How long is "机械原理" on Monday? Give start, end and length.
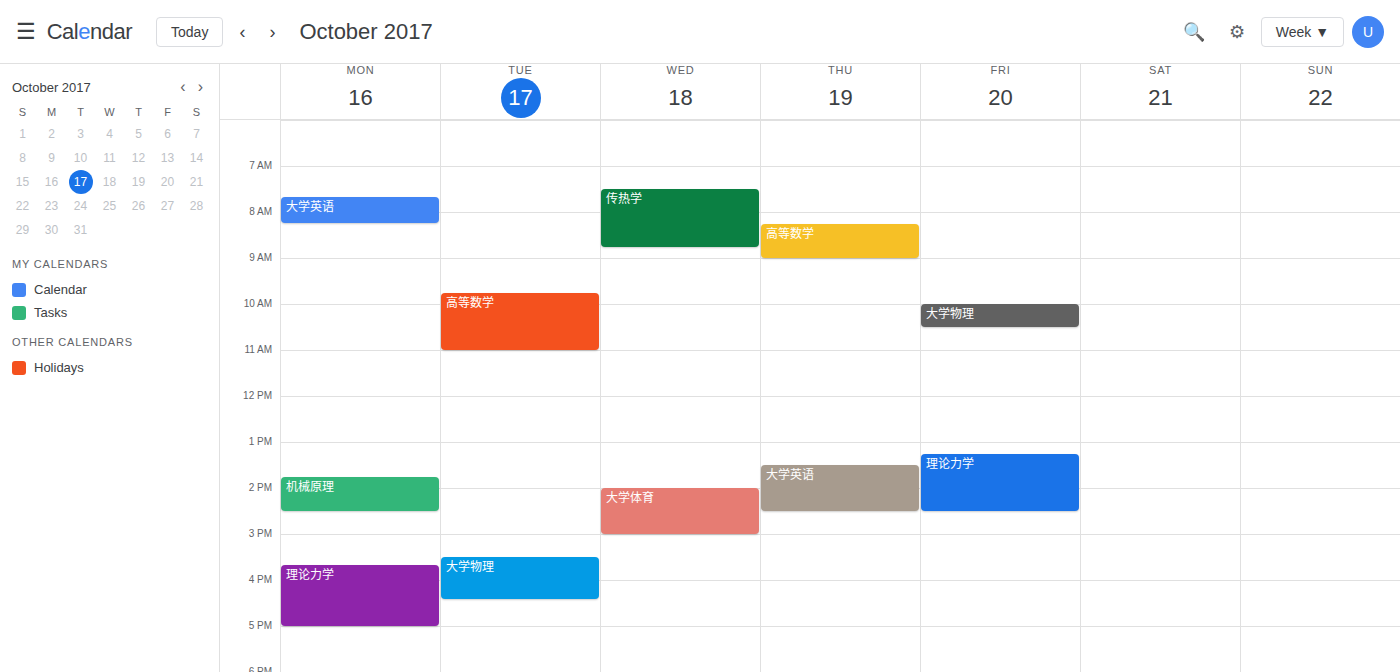
1:45 PM to 2:30 PM, 45 minutes